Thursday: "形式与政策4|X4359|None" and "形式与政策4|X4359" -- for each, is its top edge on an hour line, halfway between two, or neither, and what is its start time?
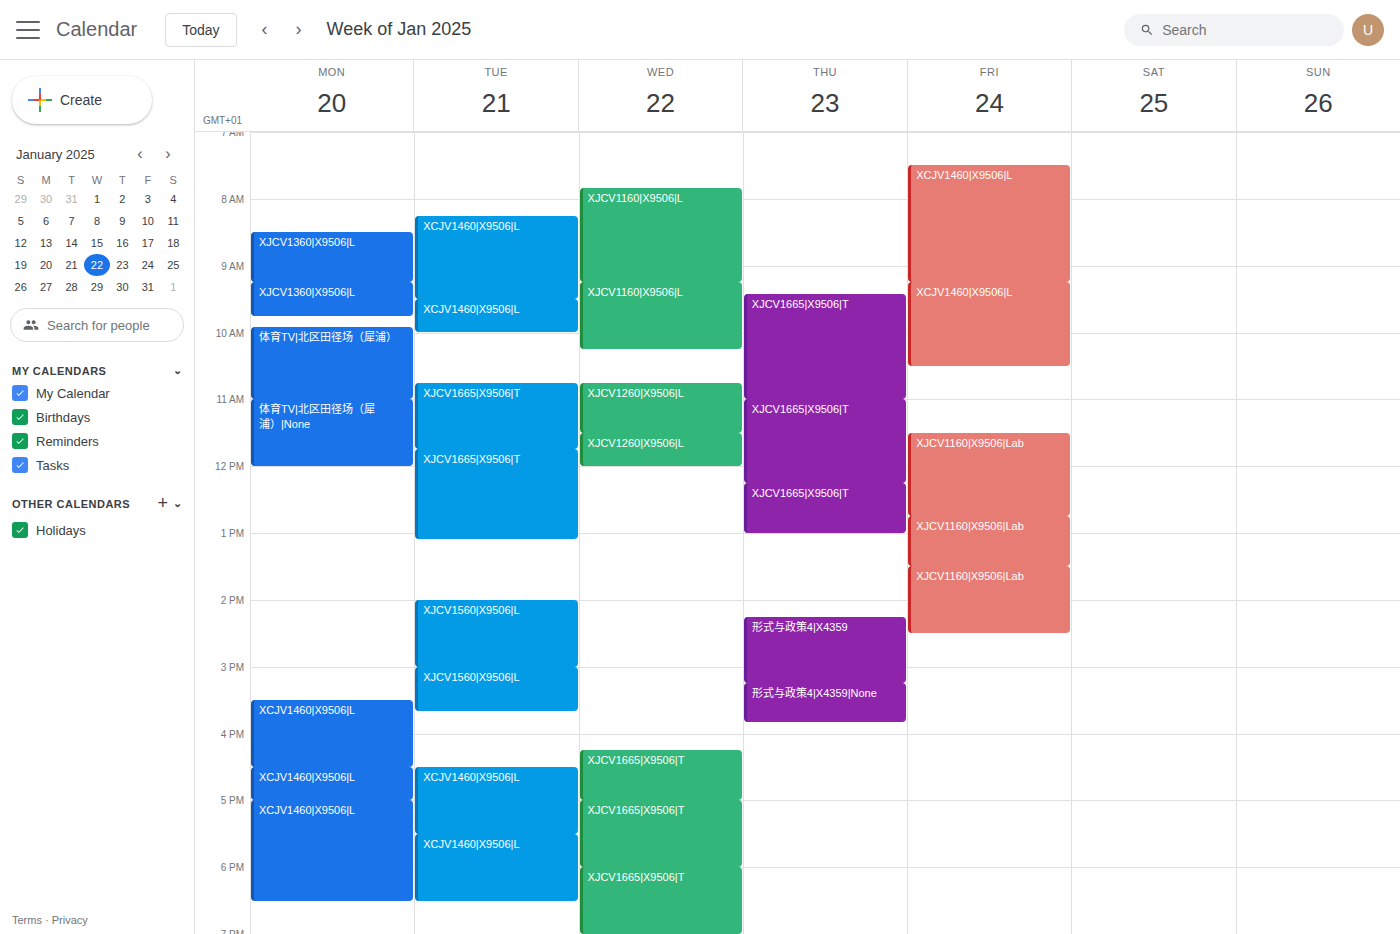
"形式与政策4|X4359|None": 3:15 PM, neither: a quarter of the way from the 3 PM line to the 4 PM line. "形式与政策4|X4359": 2:15 PM, neither: a quarter of the way from the 2 PM line to the 3 PM line.